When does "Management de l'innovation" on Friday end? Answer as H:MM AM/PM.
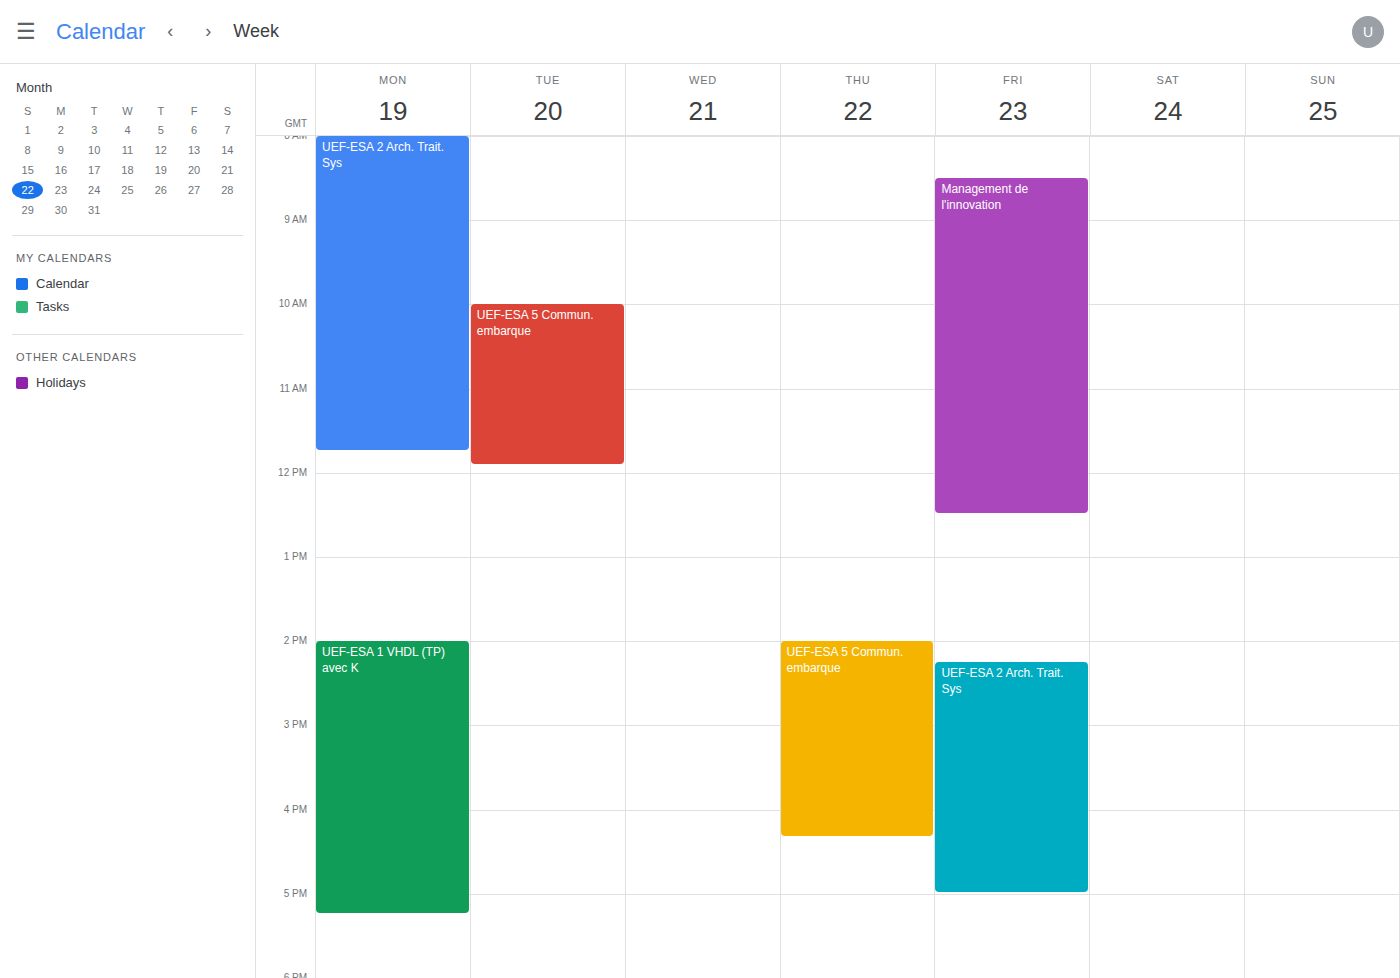
12:30 PM